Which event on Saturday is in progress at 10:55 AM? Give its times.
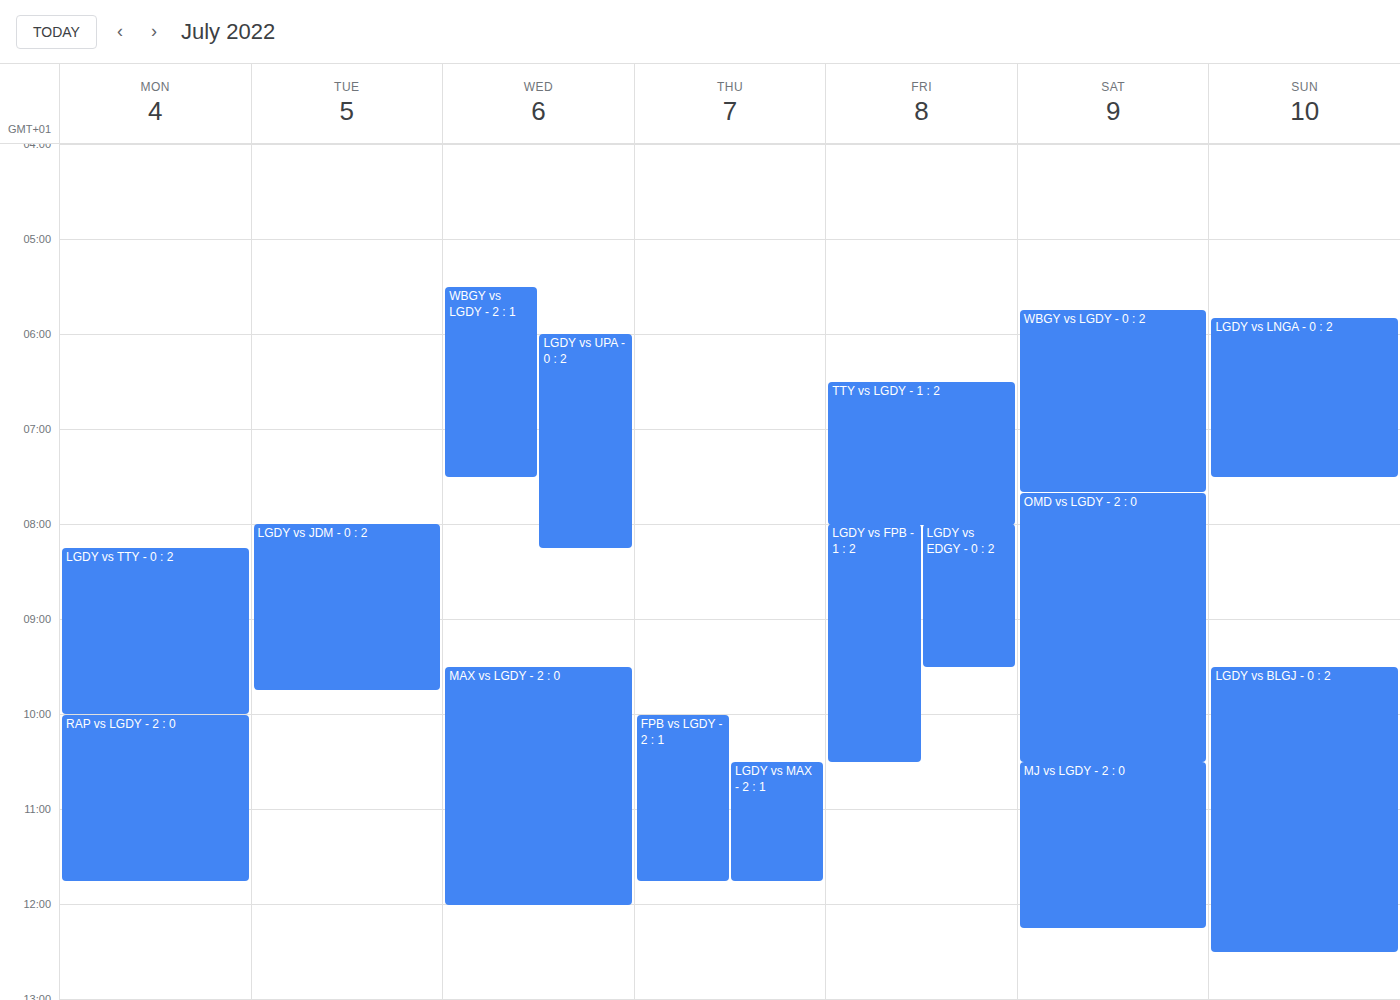
"MJ vs LGDY - 2 : 0", 10:30 AM to 12:15 PM